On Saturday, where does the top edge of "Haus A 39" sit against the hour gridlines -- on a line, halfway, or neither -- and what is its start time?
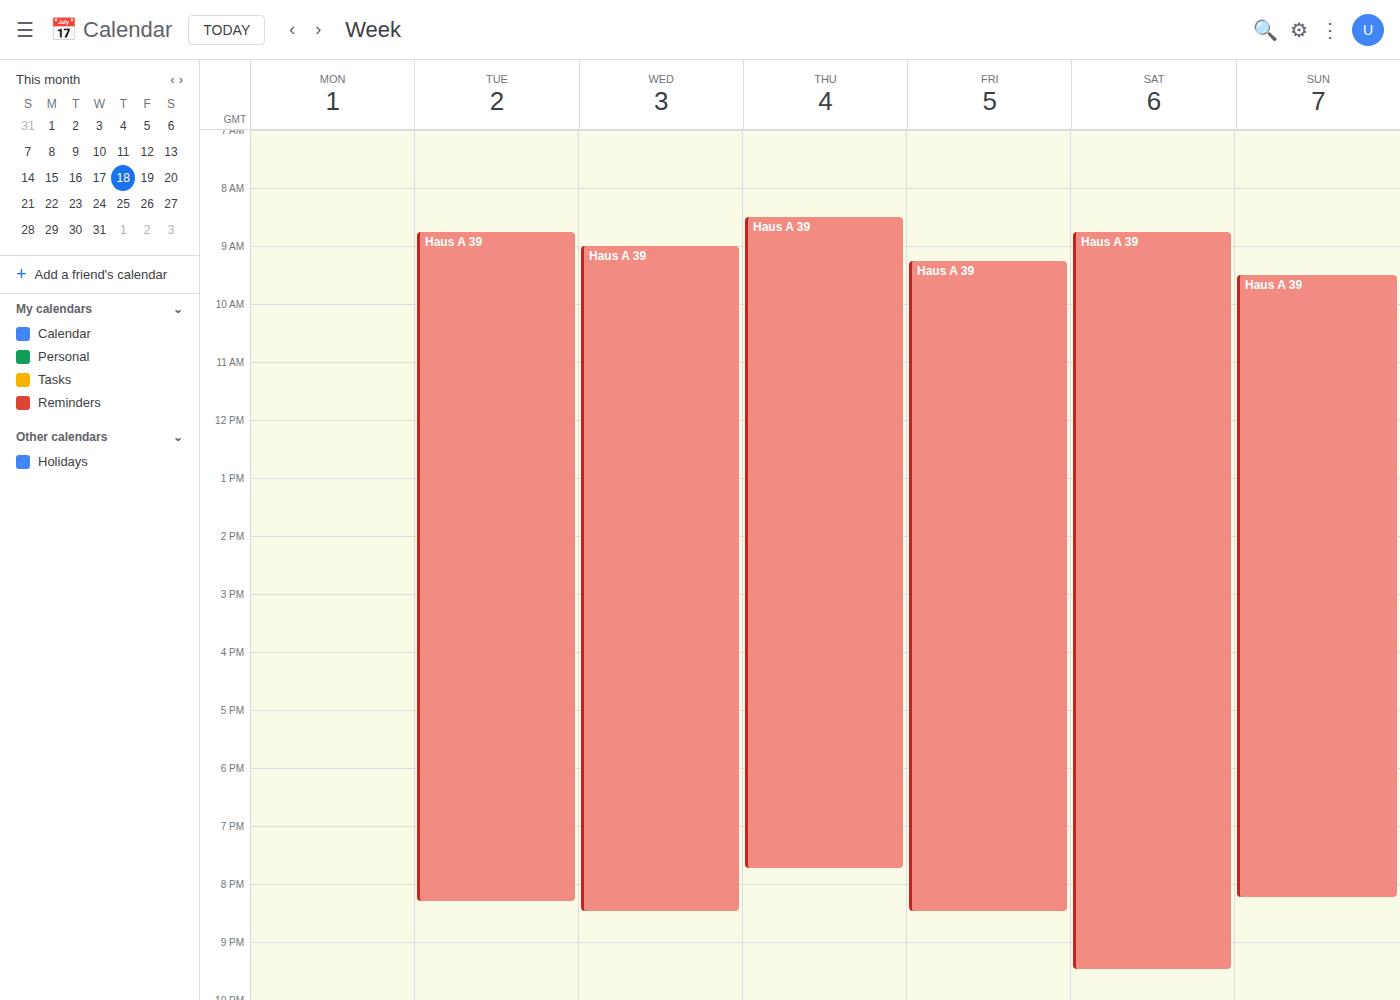
8:45 AM -- neither: three quarters of the way from the 8 AM line to the 9 AM line.